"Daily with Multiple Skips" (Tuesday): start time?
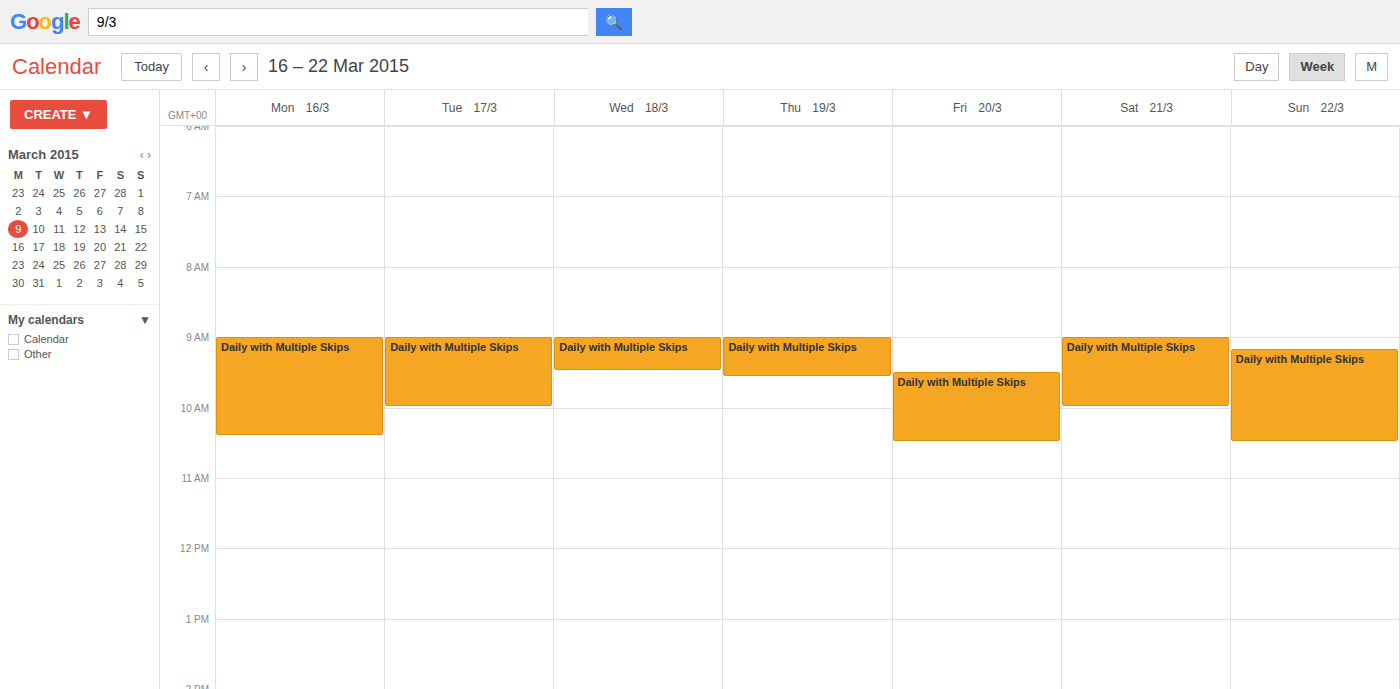
9:00 AM